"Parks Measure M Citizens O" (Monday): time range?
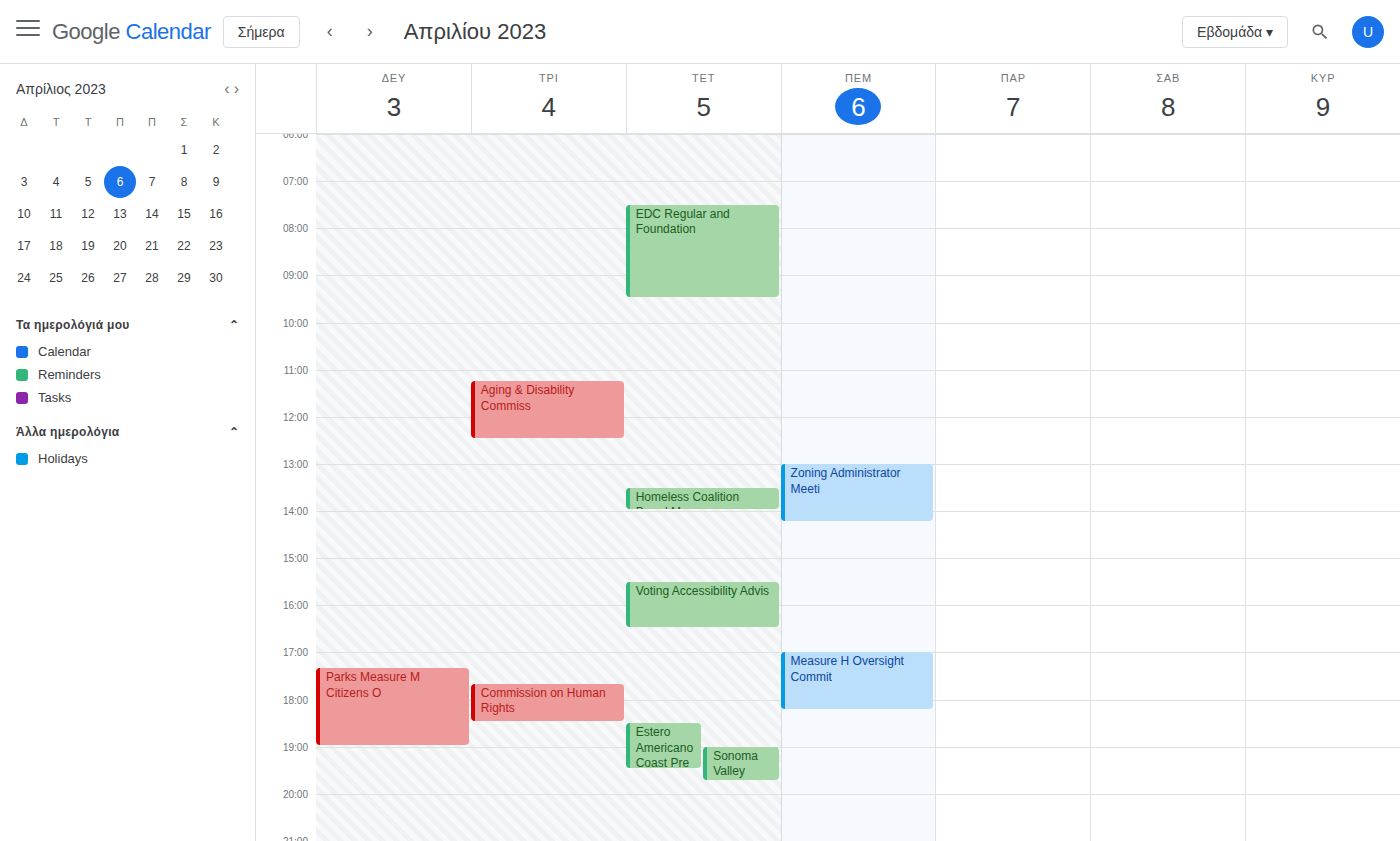
5:20 PM to 7:00 PM